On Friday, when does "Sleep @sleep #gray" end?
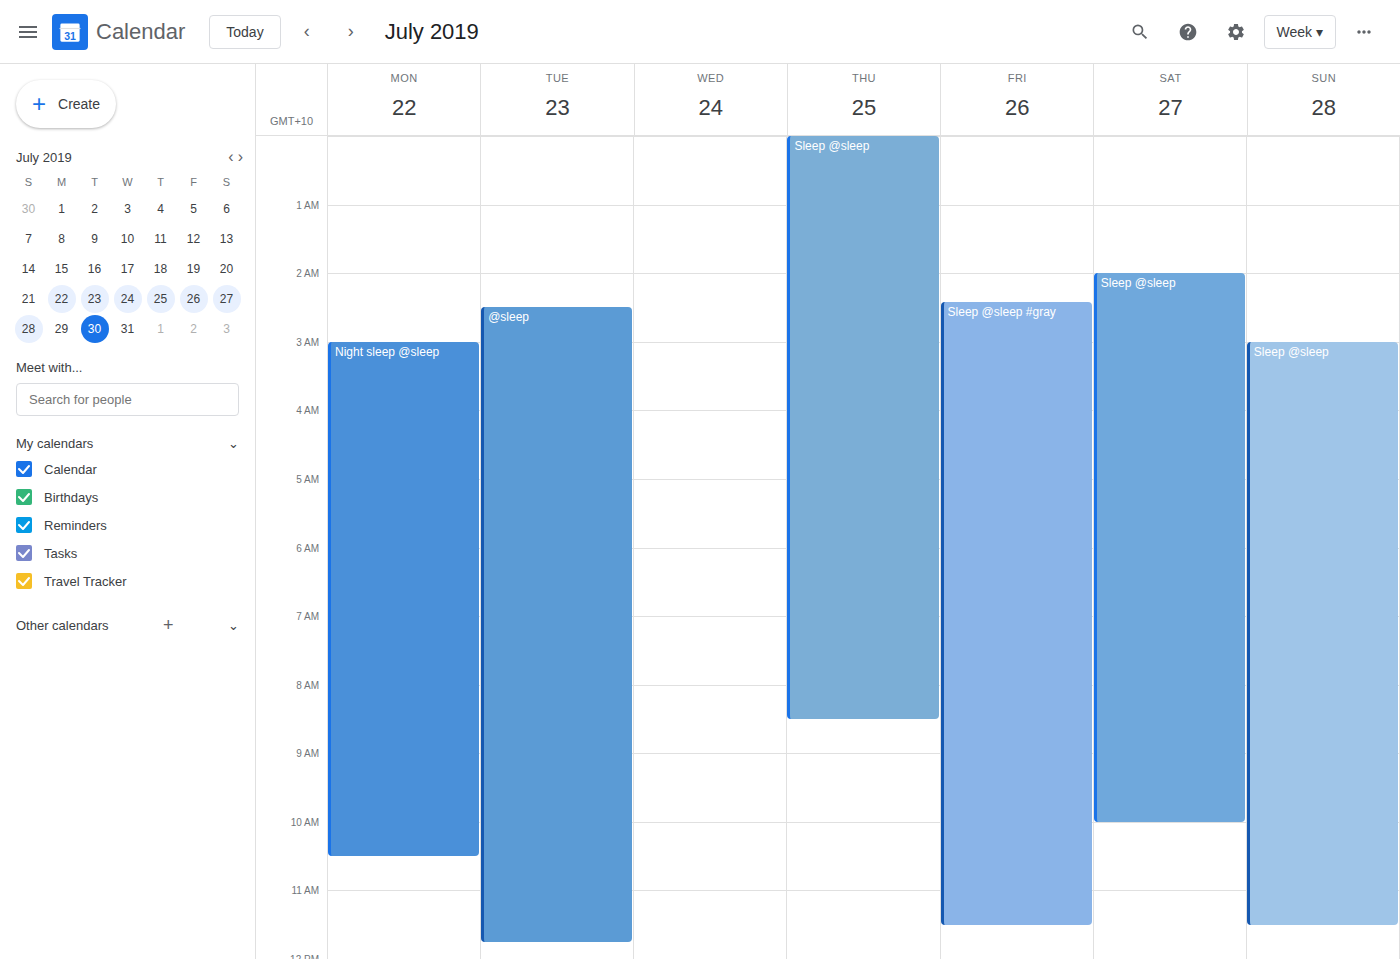
11:30 AM